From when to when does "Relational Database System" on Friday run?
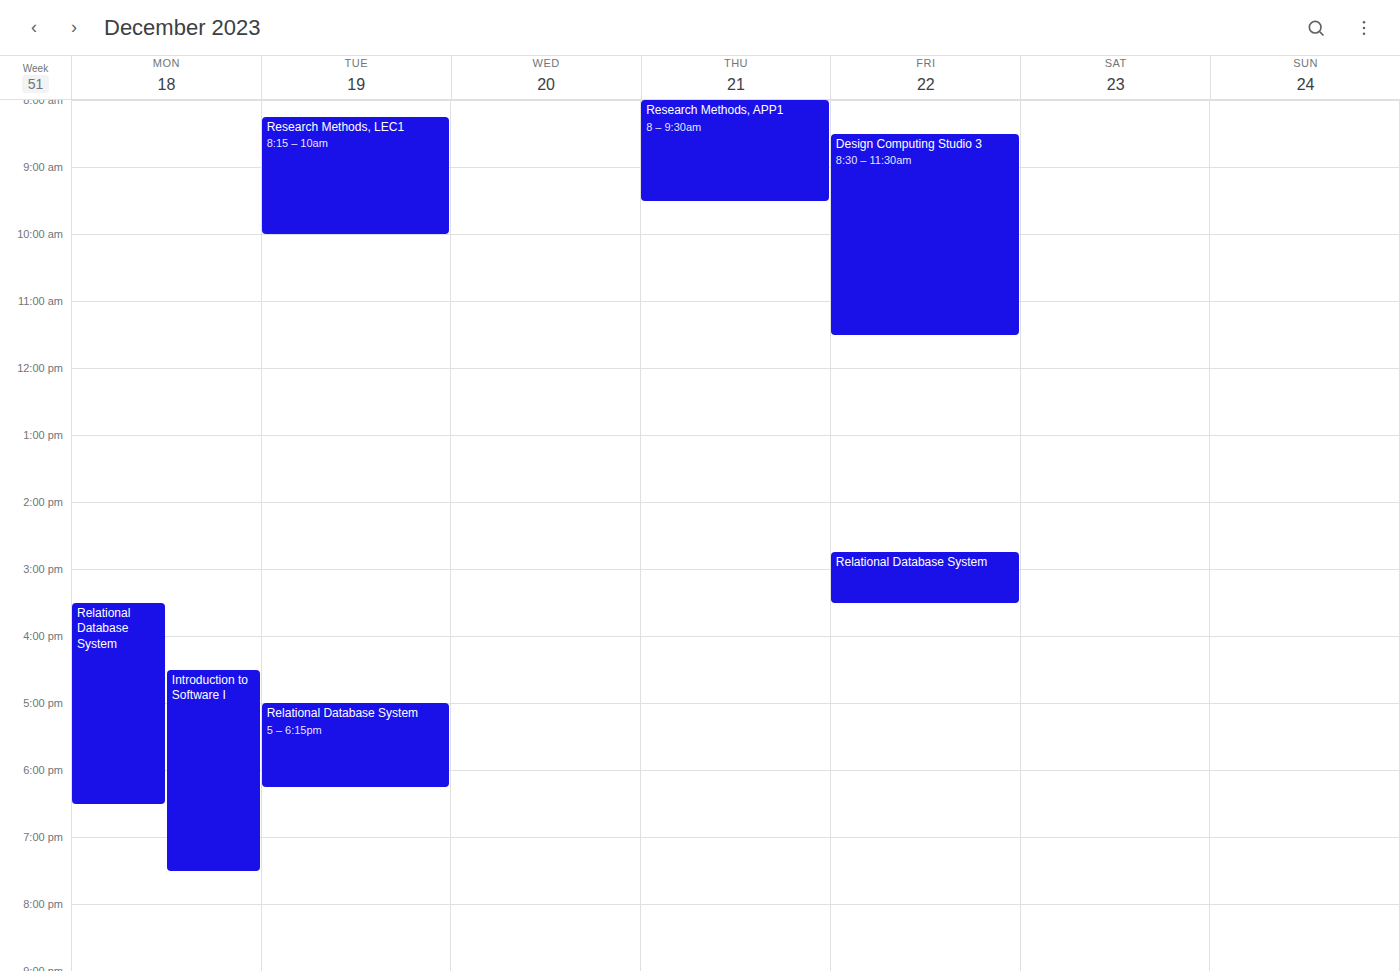
2:45 PM to 3:30 PM